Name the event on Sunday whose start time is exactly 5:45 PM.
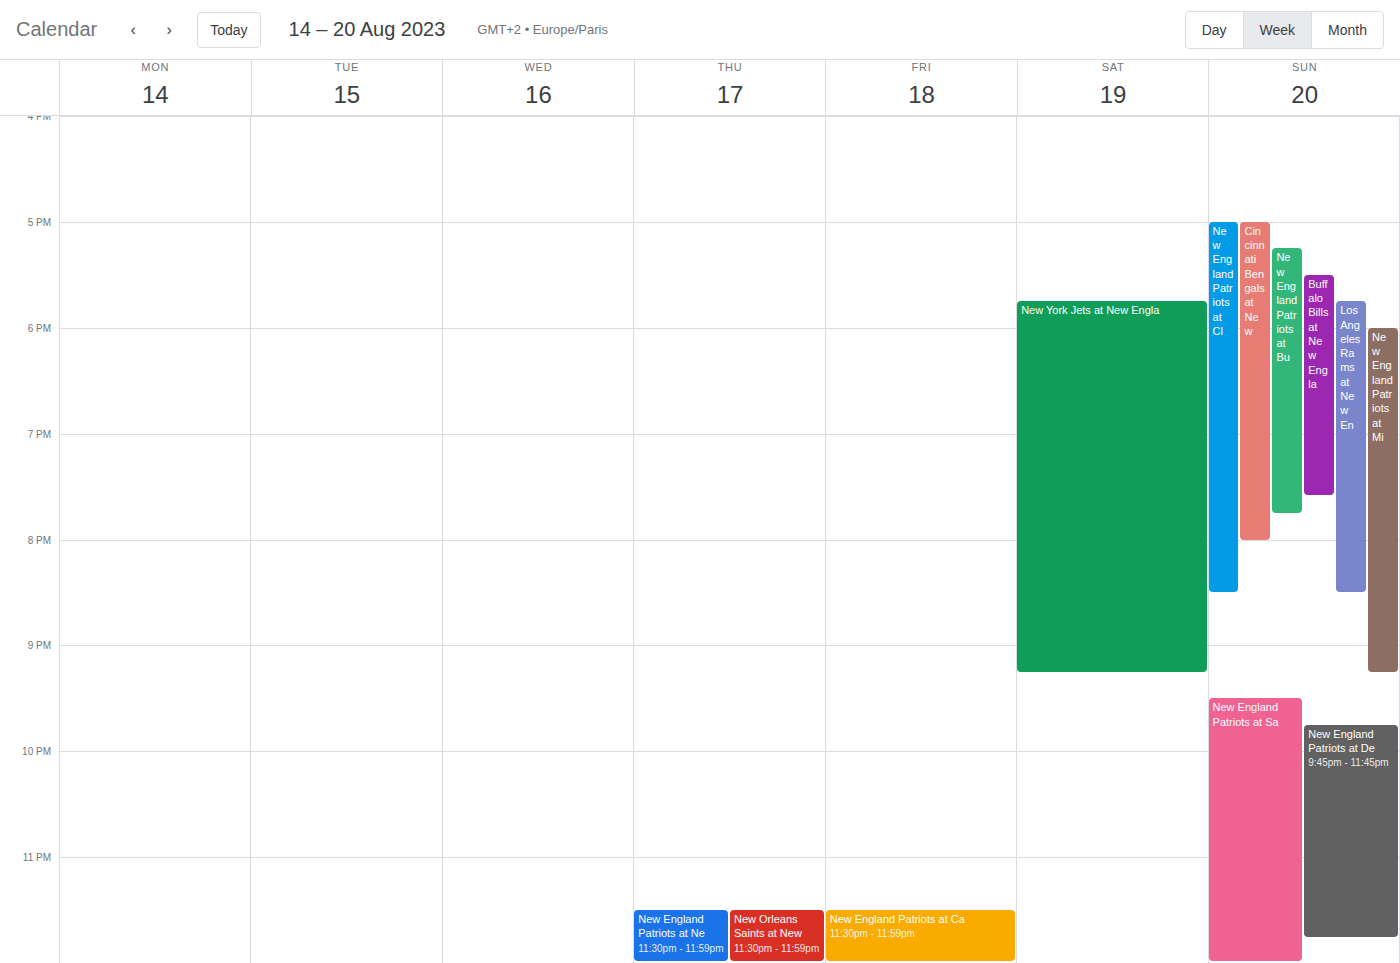
"Los Angeles Rams at New En"